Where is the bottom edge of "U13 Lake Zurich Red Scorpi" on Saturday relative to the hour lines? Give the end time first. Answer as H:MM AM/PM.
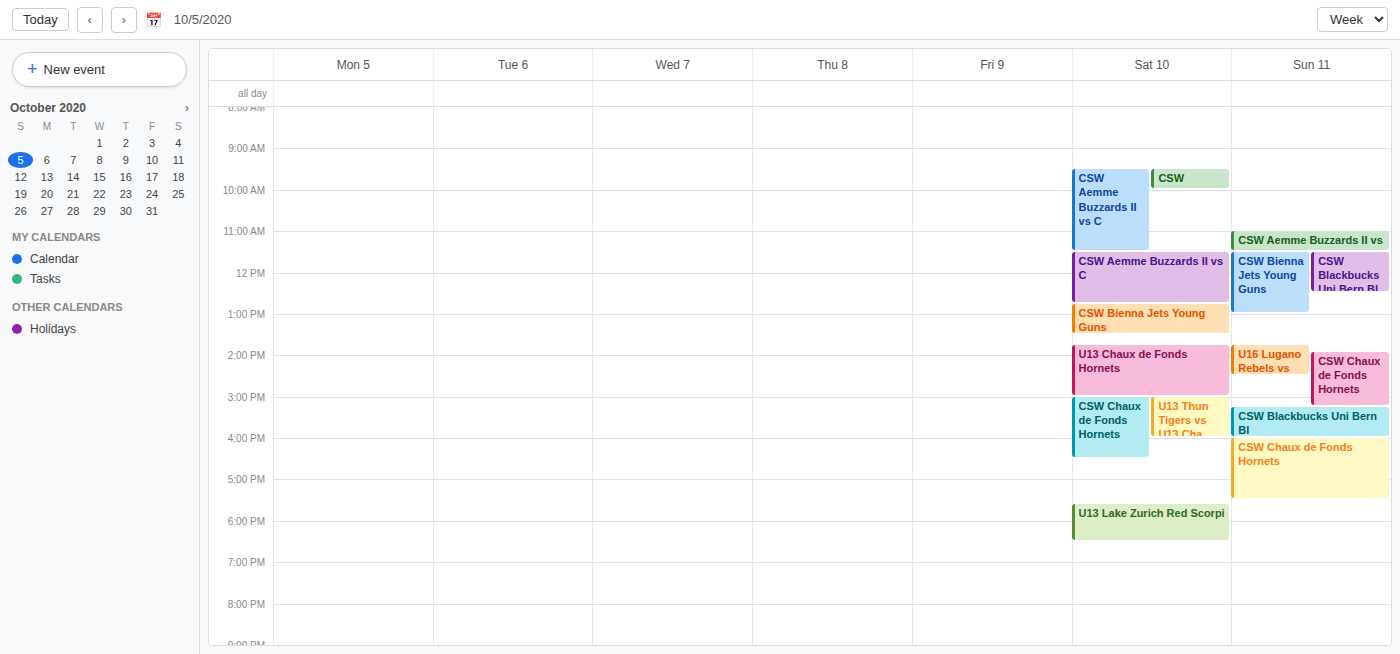
6:30 PM -- halfway between the 6 PM and 7 PM lines.